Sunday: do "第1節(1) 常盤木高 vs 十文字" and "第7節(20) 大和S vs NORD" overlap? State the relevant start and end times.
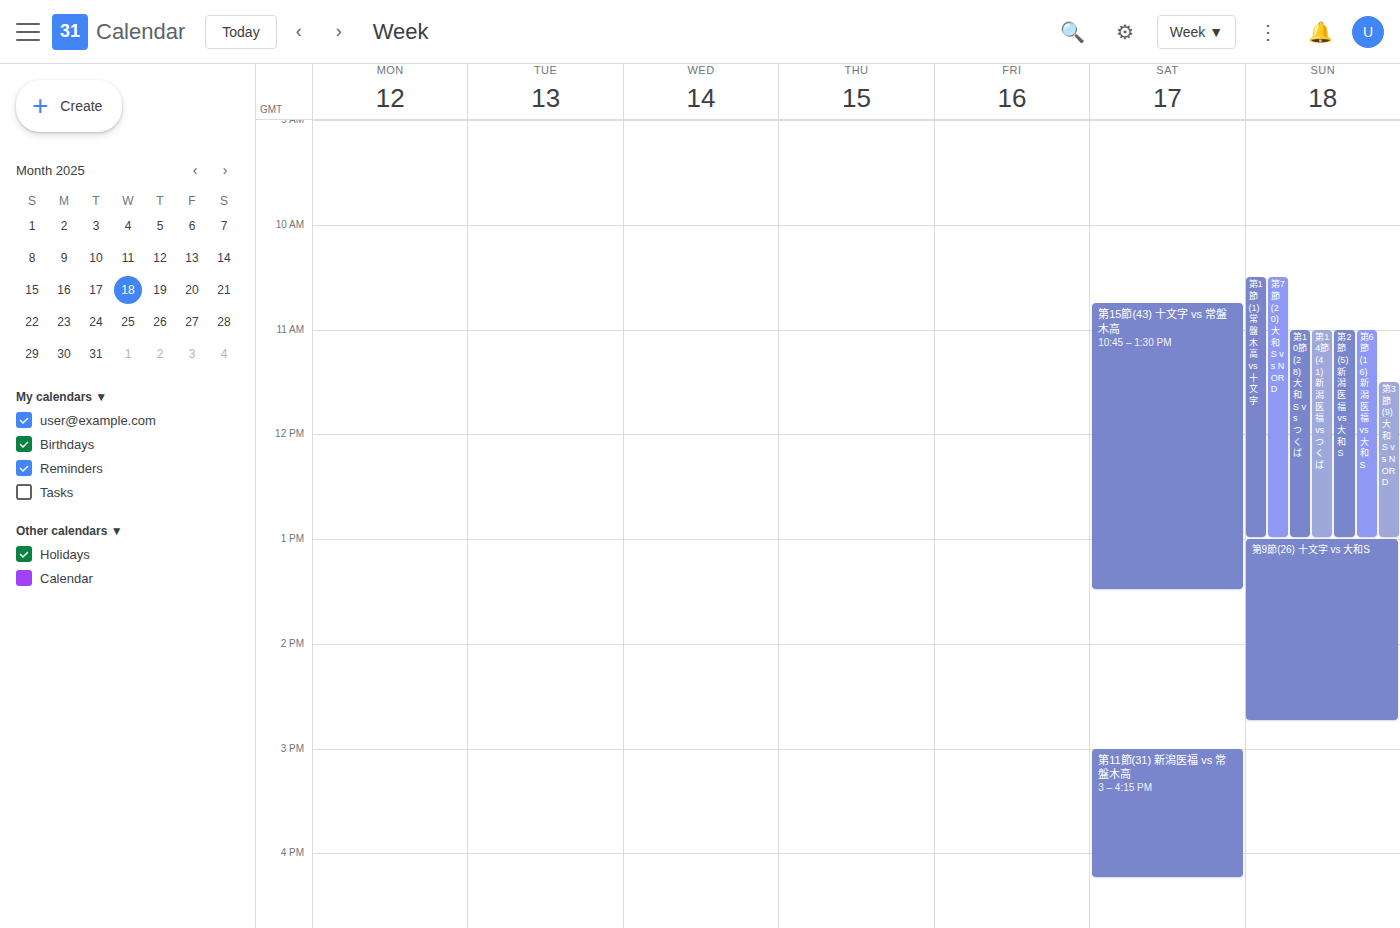
"第1節(1) 常盤木高 vs 十文字" runs 10:30 AM to 1:00 PM, inside "第7節(20) 大和S vs NORD" -- they overlap.